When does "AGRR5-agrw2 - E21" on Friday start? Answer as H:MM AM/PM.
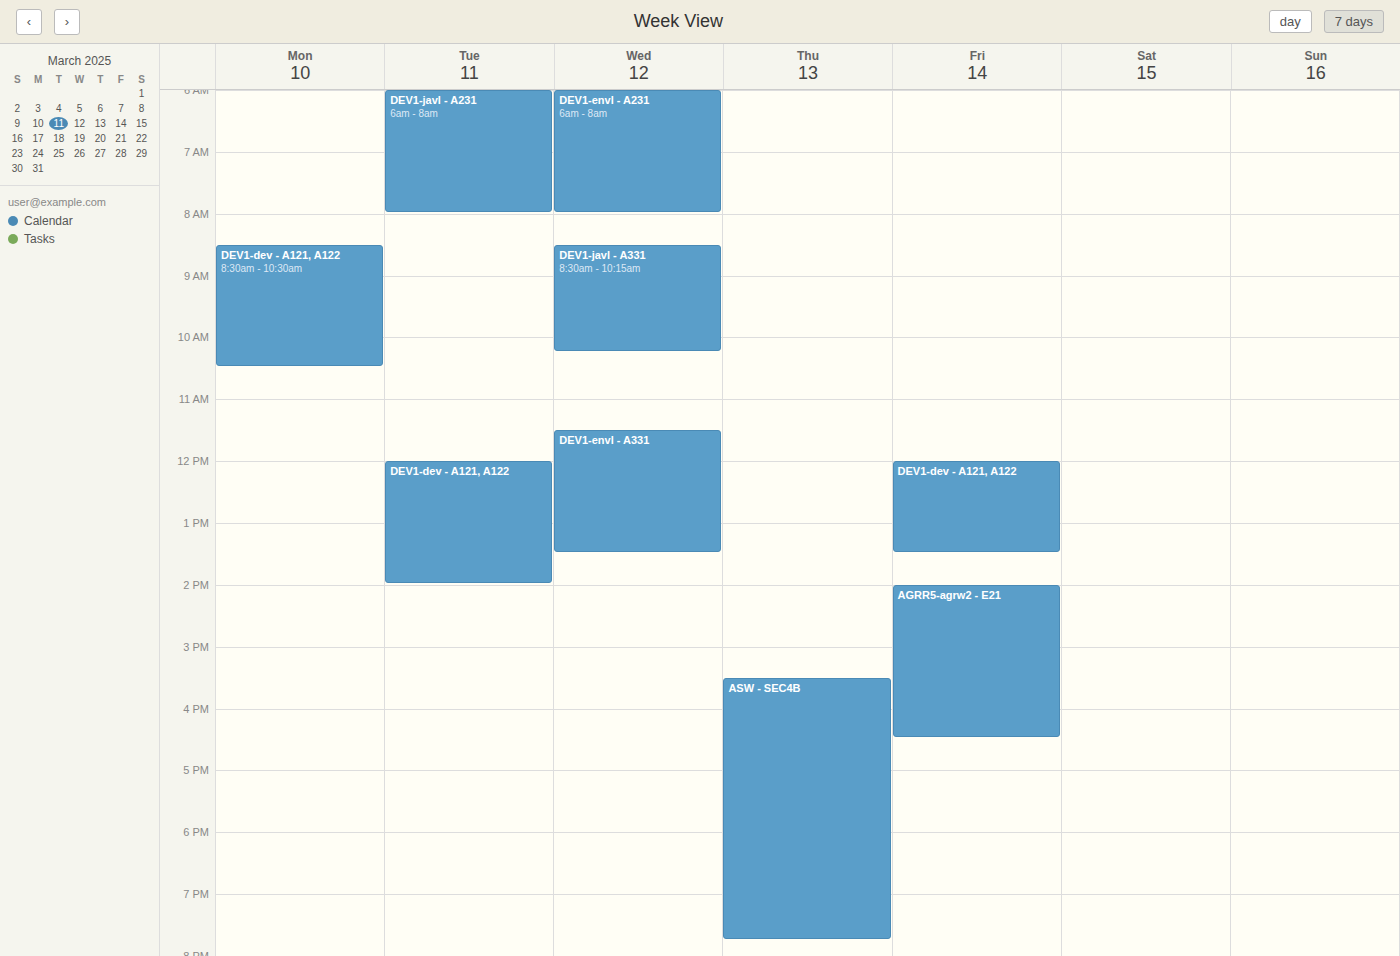
2:00 PM